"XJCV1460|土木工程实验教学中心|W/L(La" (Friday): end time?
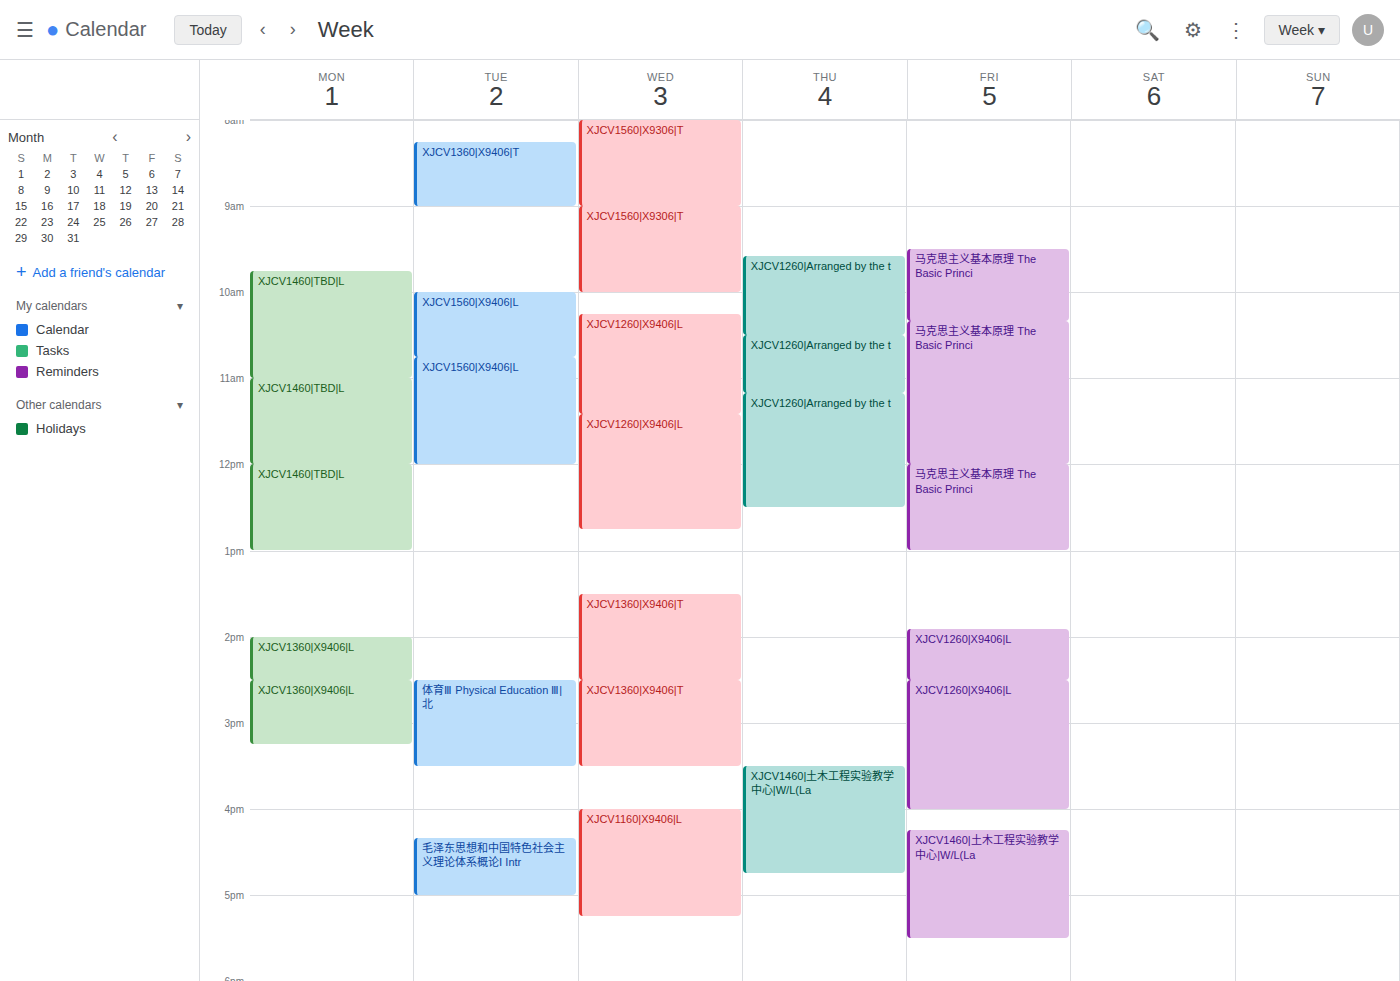
5:30 PM